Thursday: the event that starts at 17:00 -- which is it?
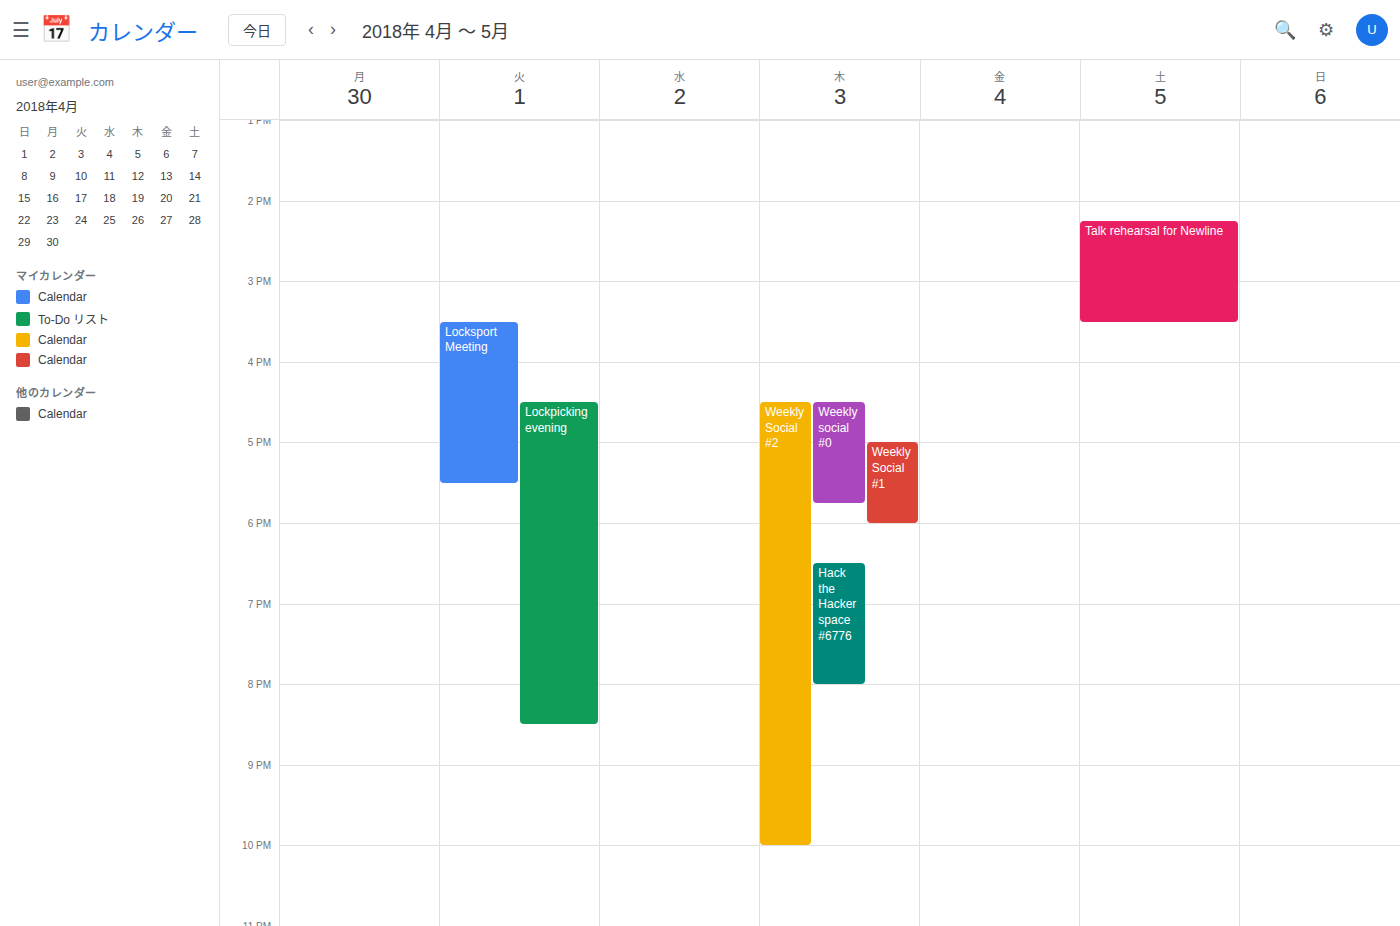
"Weekly Social #1"